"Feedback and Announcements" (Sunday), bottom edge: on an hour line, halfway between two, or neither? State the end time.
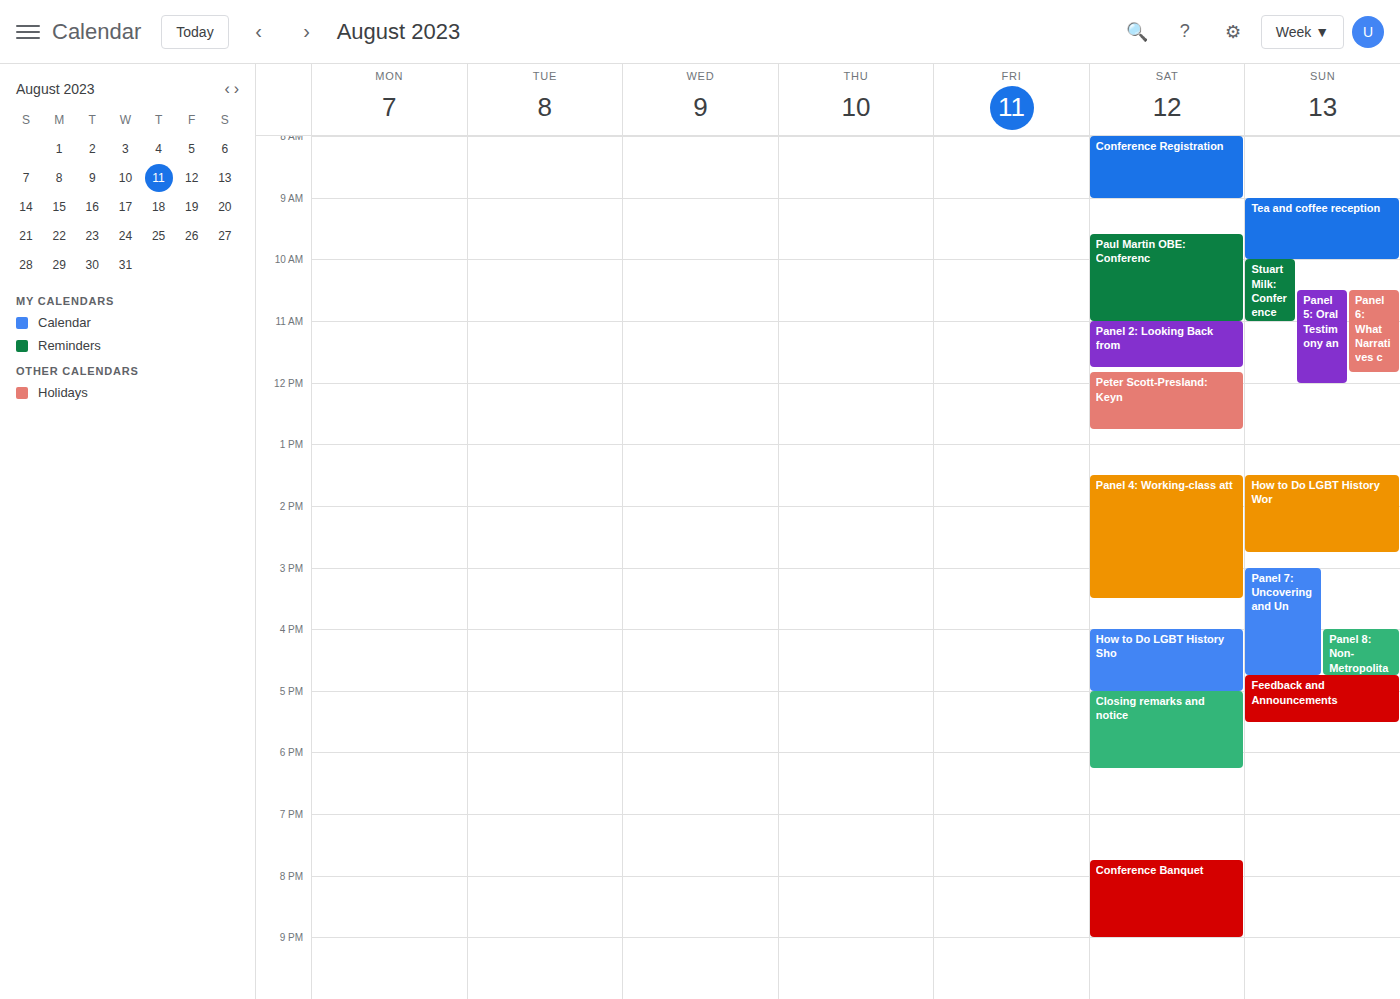
5:30 PM -- halfway between the 5 PM and 6 PM lines.